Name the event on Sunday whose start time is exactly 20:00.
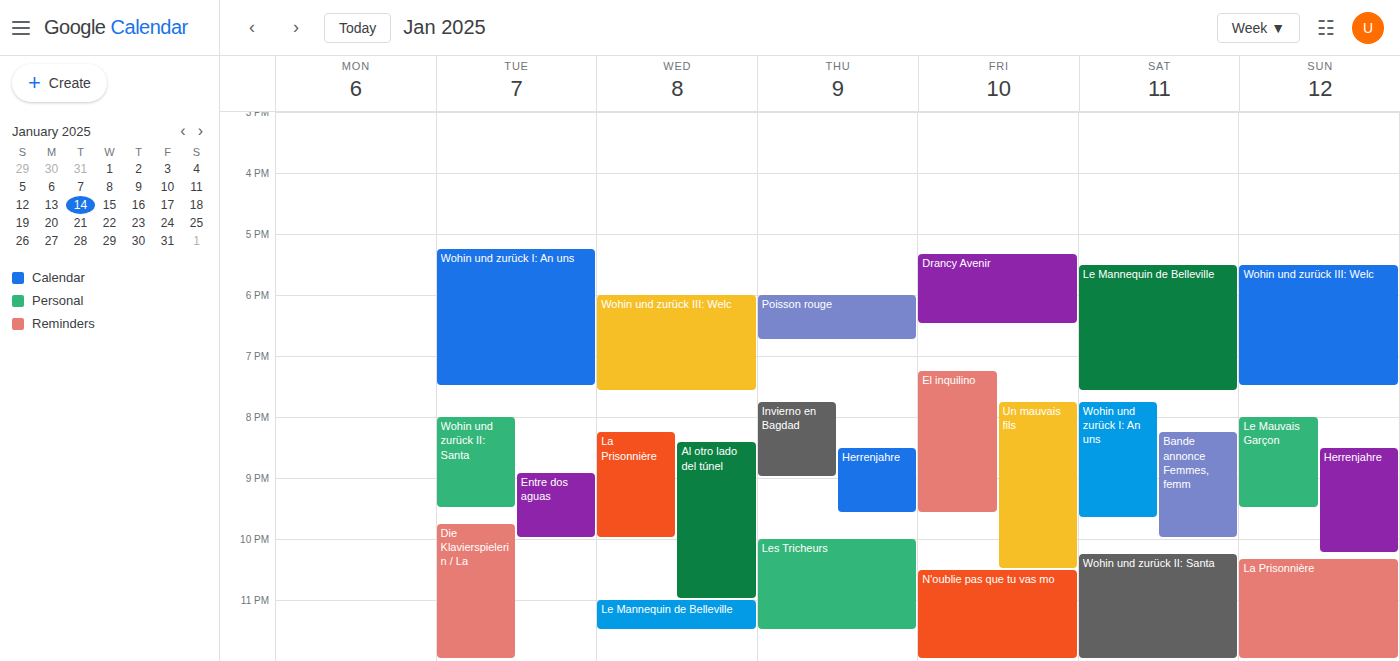
"Le Mauvais Garçon"